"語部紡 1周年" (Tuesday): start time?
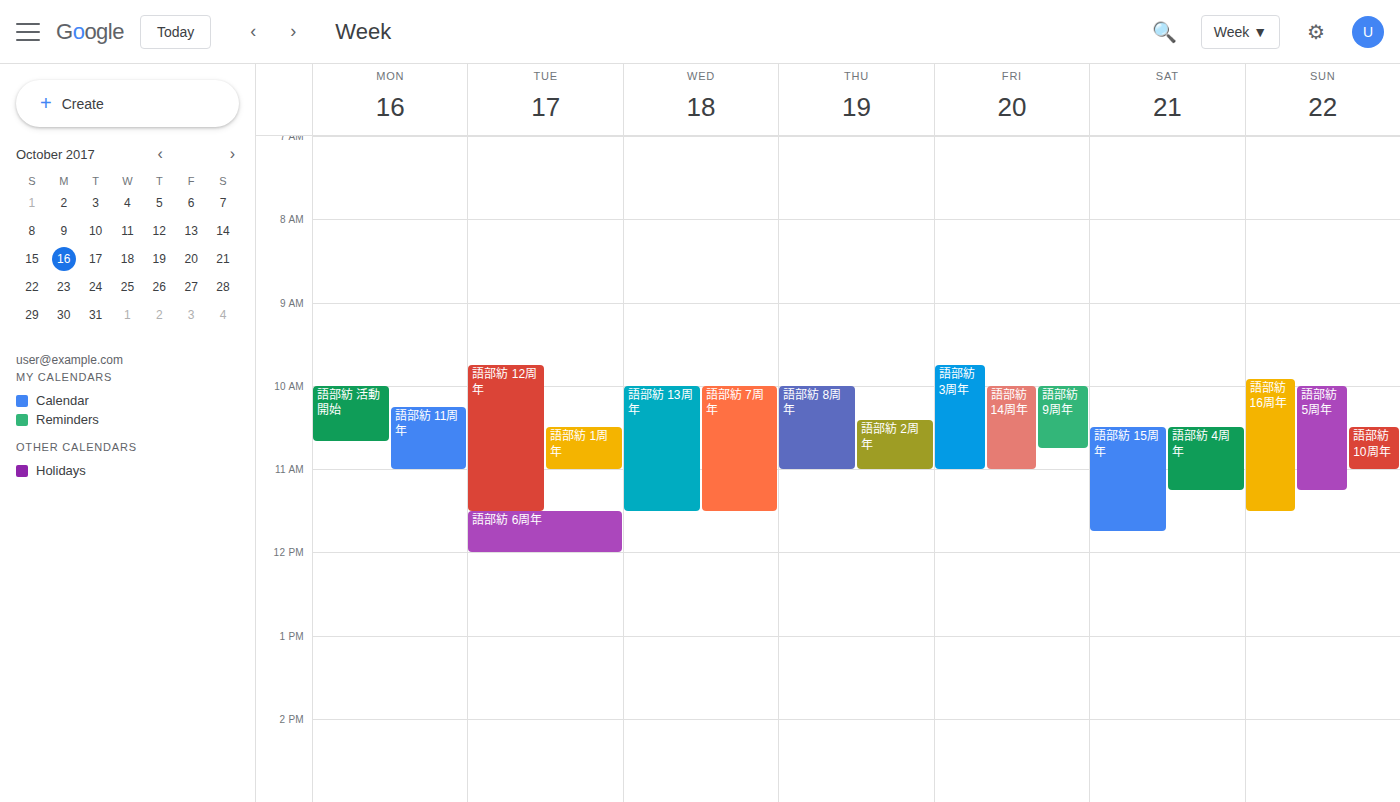
10:30 AM